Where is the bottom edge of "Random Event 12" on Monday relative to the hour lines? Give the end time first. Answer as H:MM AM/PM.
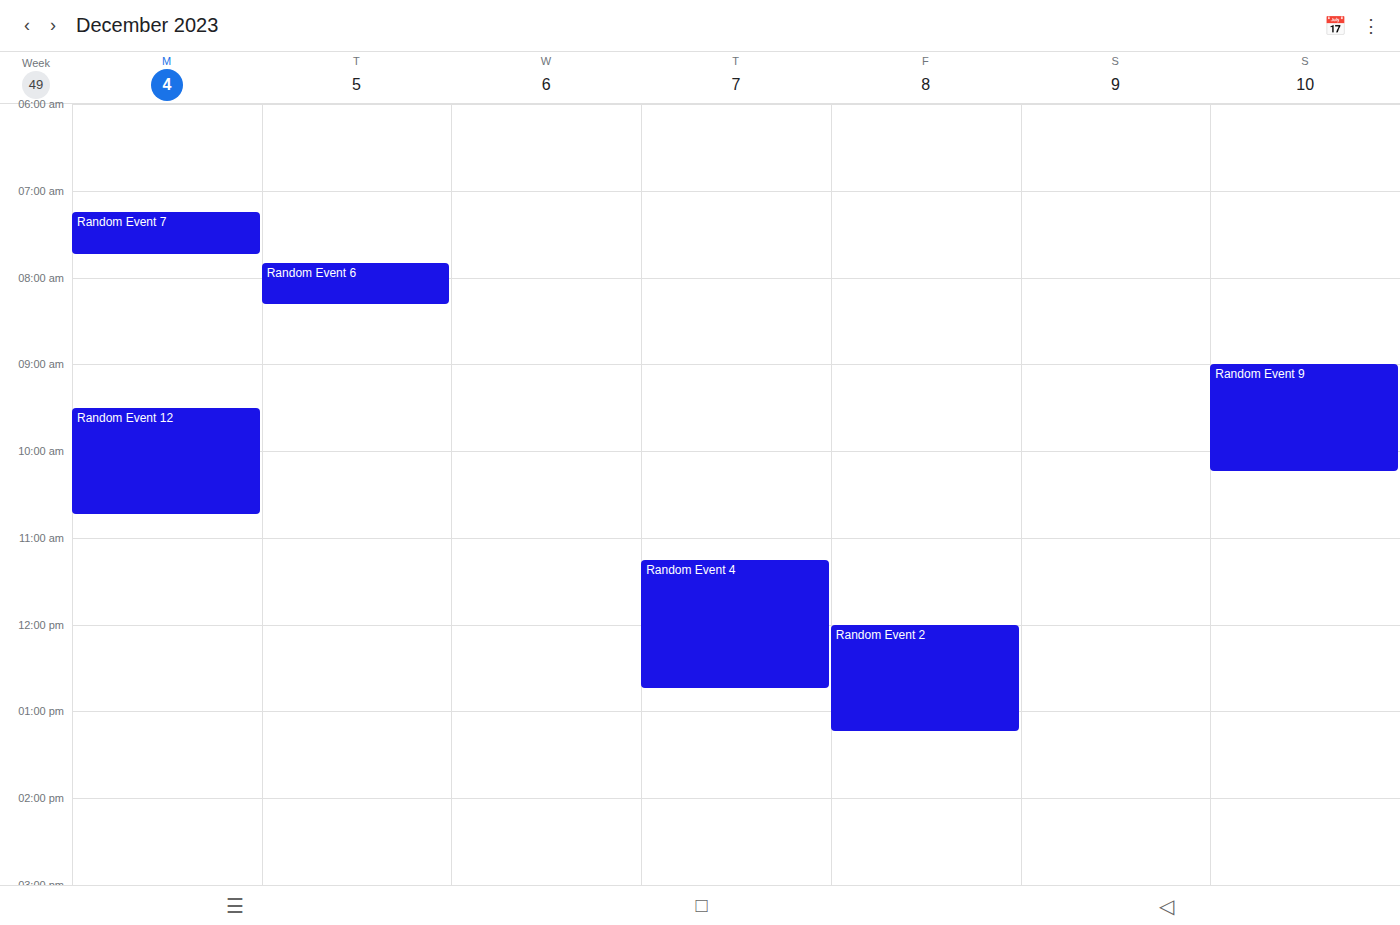
10:45 AM -- neither: three quarters of the way from the 10 AM line to the 11 AM line.